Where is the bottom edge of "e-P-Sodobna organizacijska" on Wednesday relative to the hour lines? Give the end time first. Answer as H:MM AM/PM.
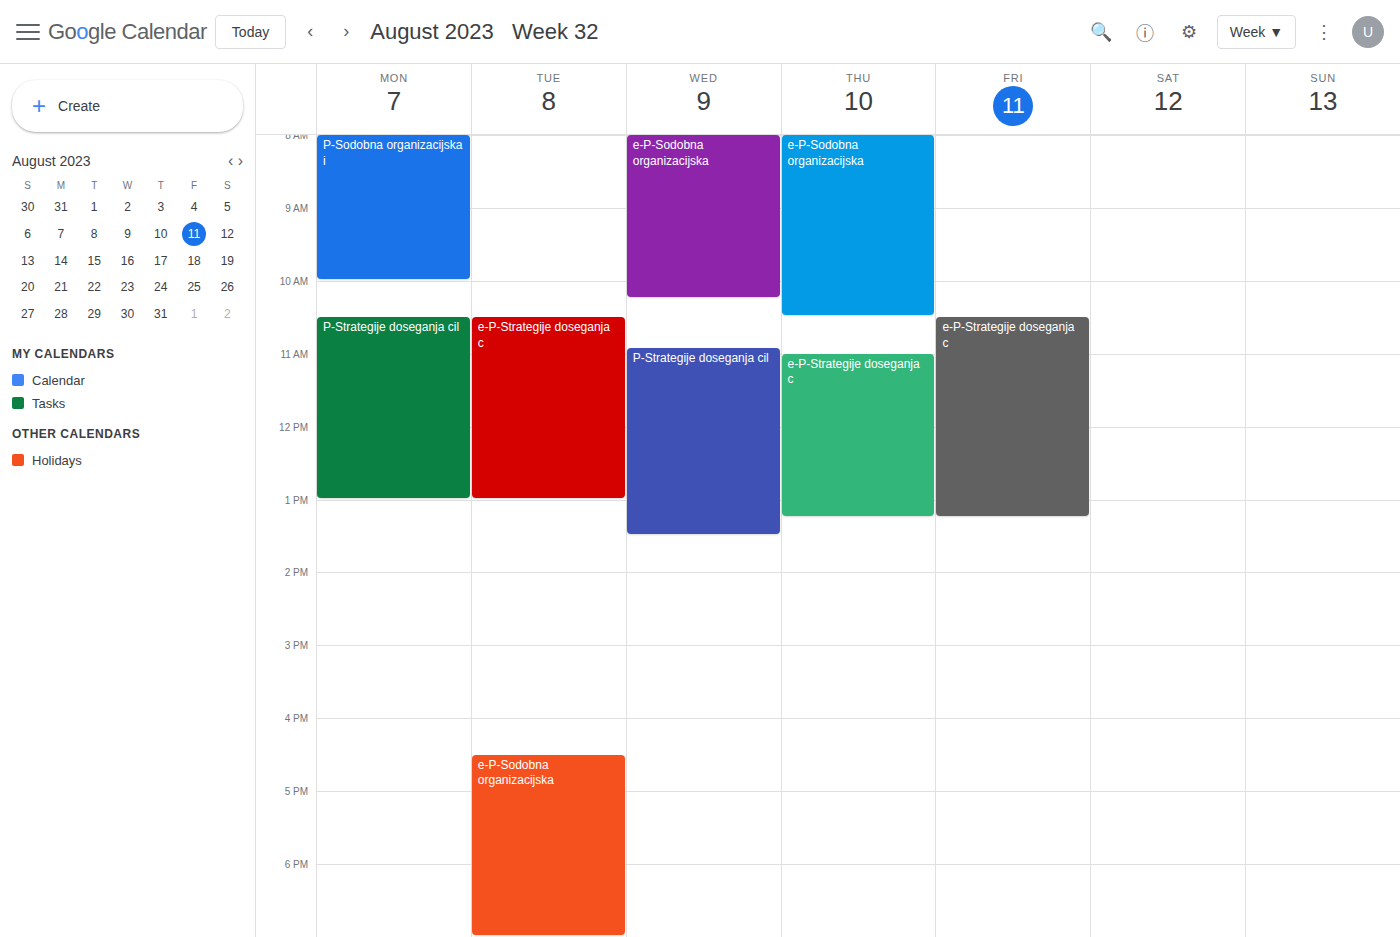
10:15 AM -- neither: a quarter of the way from the 10 AM line to the 11 AM line.